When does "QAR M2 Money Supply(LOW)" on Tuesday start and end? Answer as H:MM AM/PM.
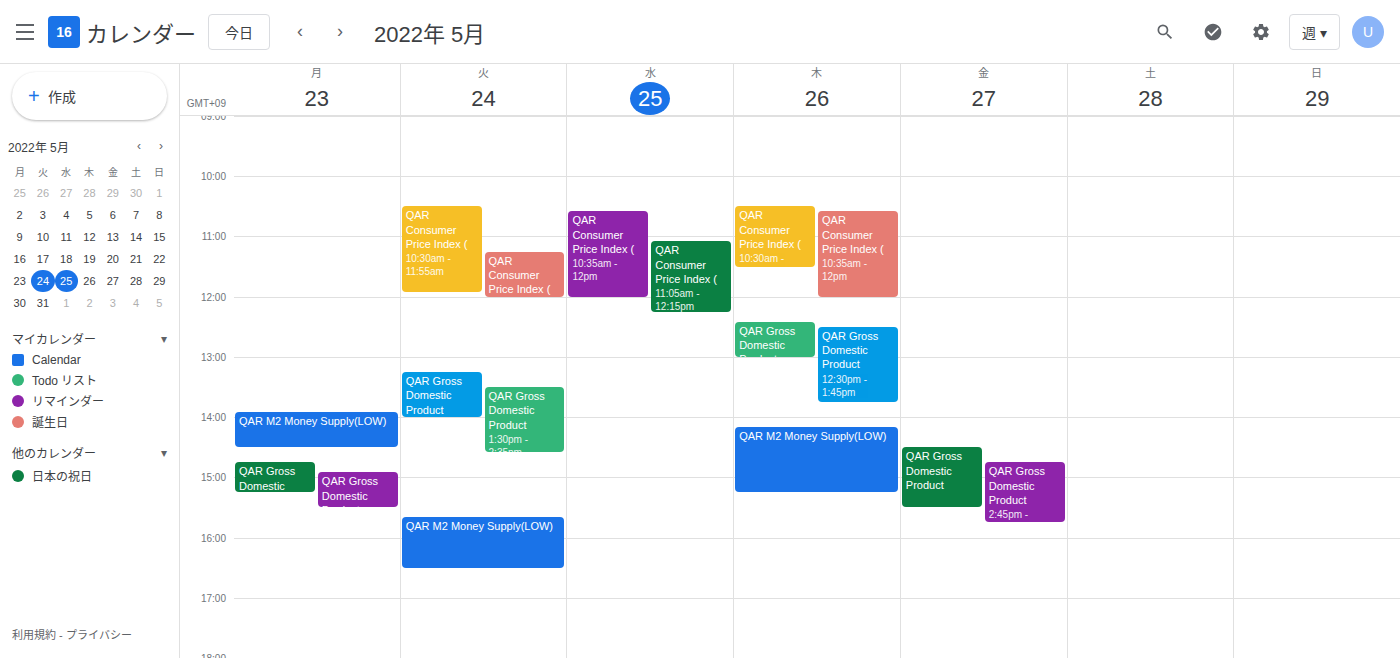
3:40 PM to 4:30 PM